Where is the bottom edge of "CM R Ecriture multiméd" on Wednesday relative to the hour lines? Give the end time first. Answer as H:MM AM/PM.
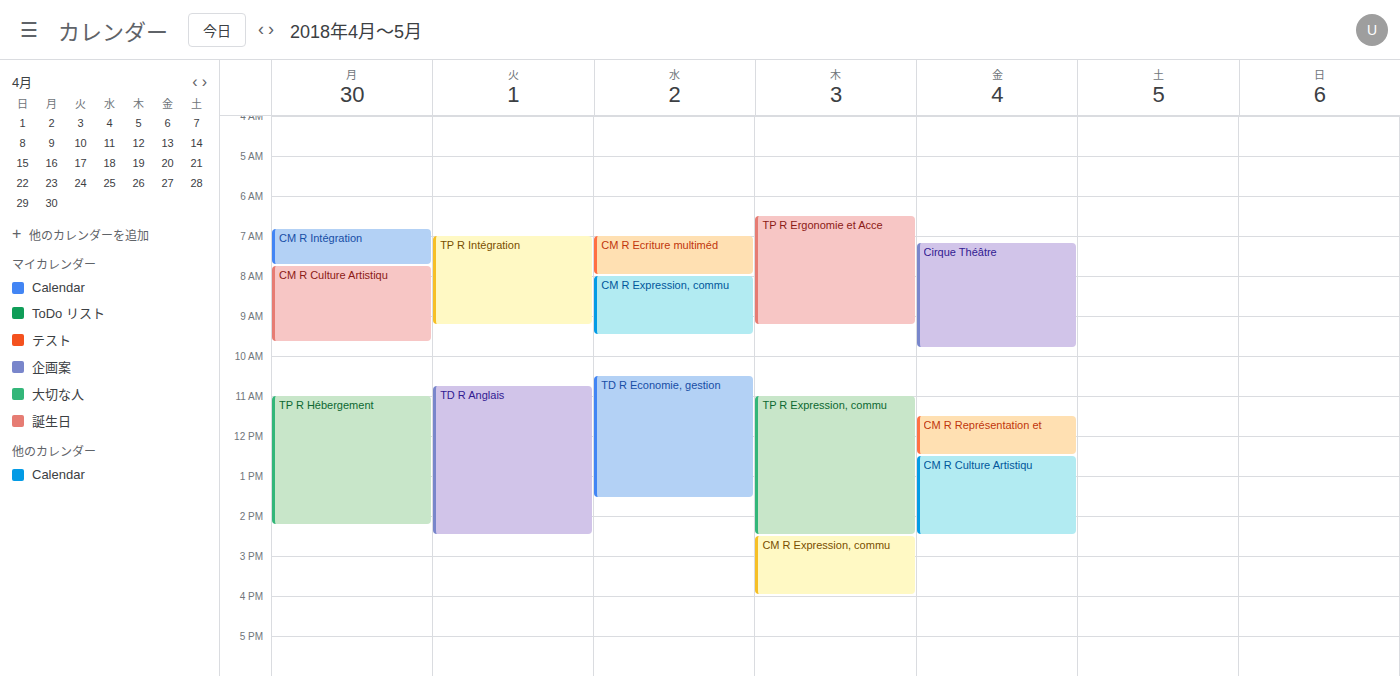
8:00 AM -- exactly on the 8 AM line.